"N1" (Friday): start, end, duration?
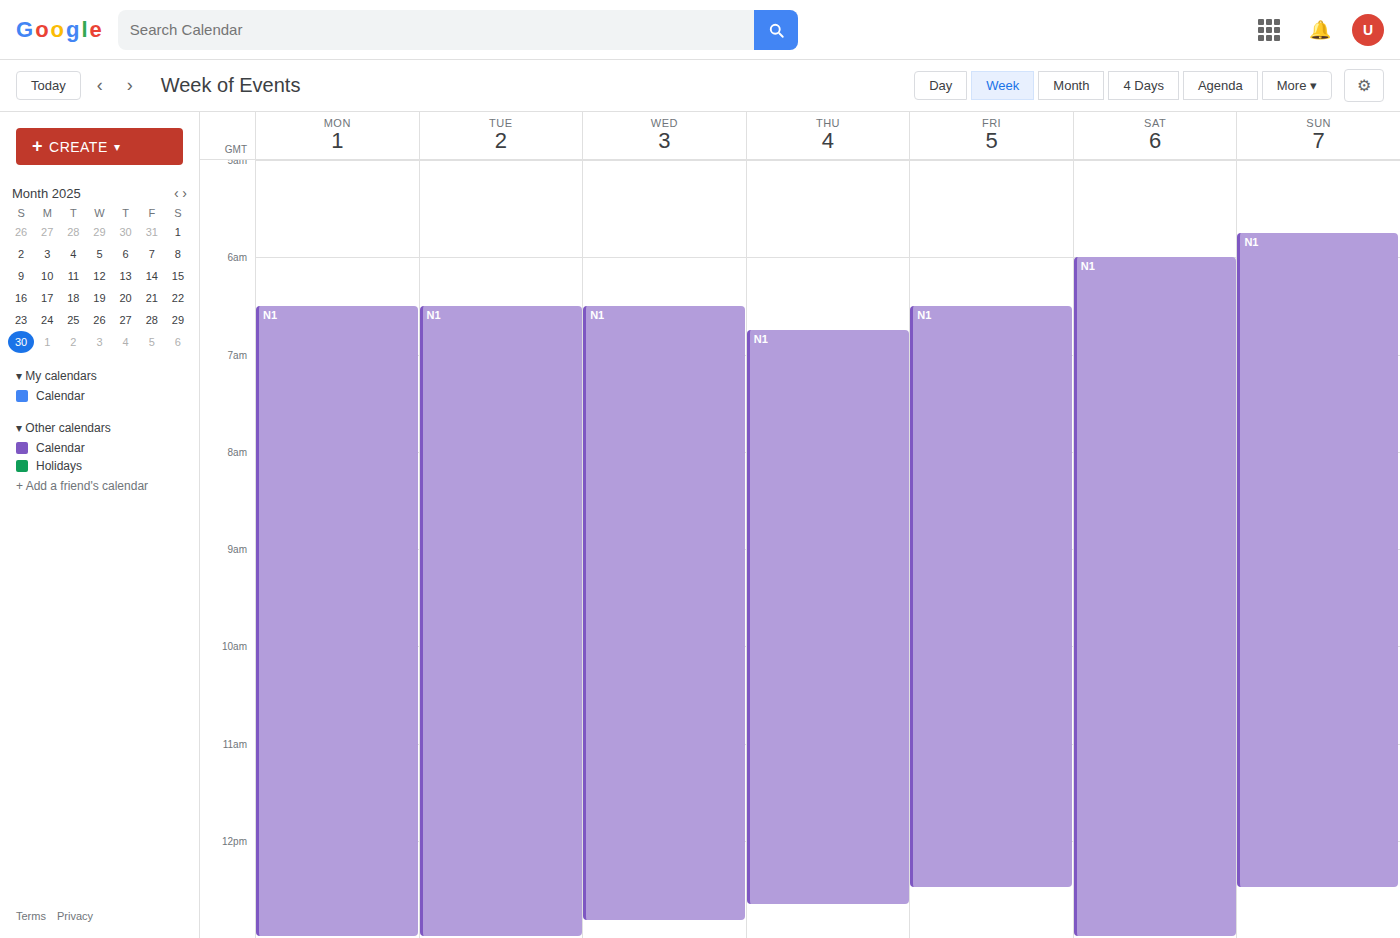
06:30 to 12:30, 6 hours